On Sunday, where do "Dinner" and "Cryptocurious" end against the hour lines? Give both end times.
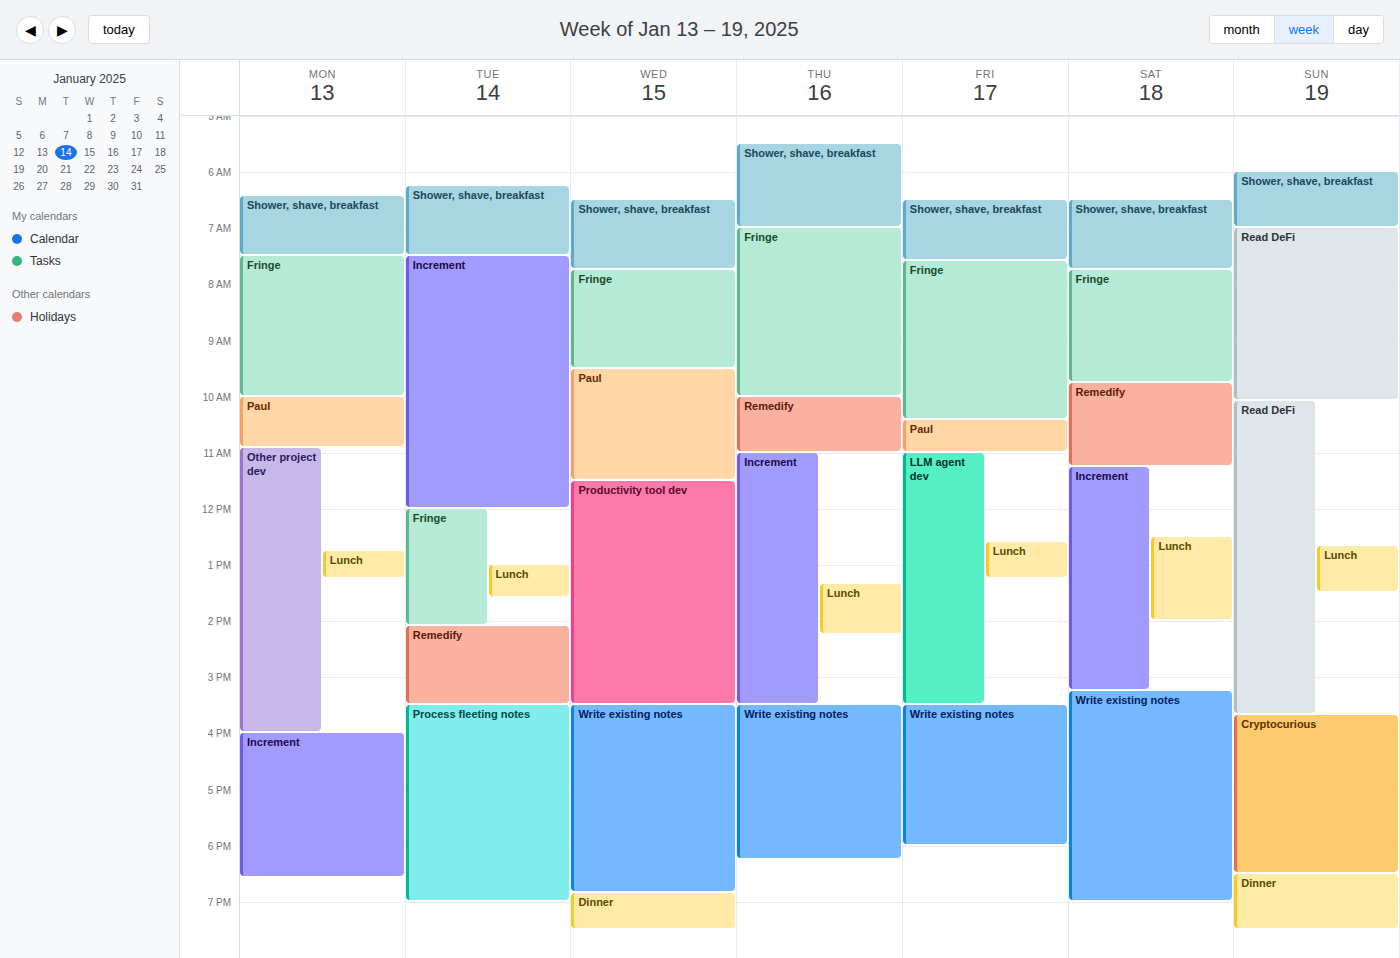
"Dinner": 7:30 PM, halfway between the 7 PM and 8 PM lines. "Cryptocurious": 6:30 PM, halfway between the 6 PM and 7 PM lines.